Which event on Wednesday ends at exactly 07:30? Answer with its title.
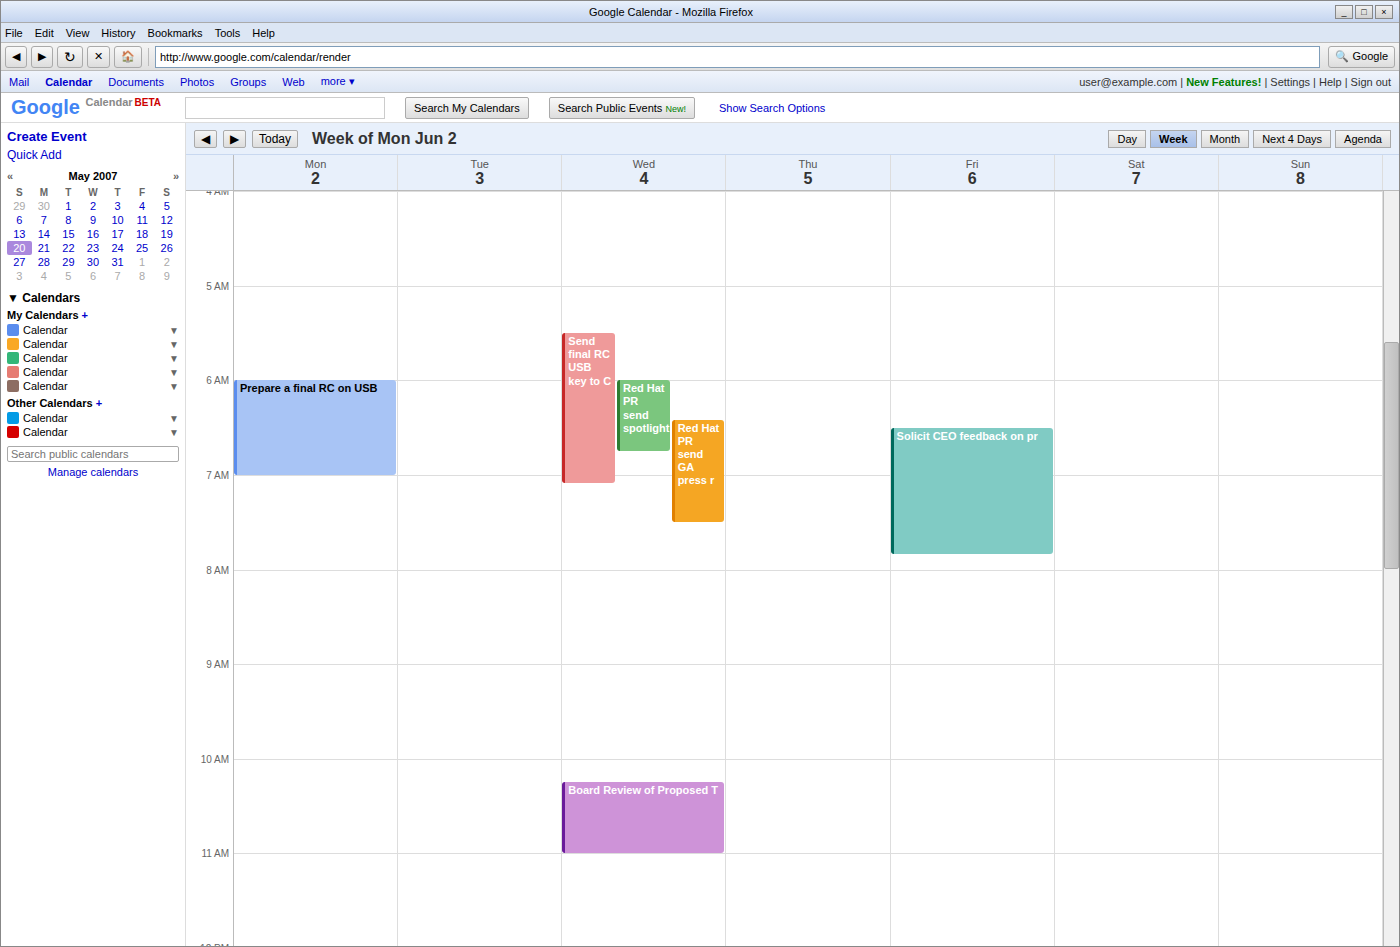
"Red Hat PR send GA press r"